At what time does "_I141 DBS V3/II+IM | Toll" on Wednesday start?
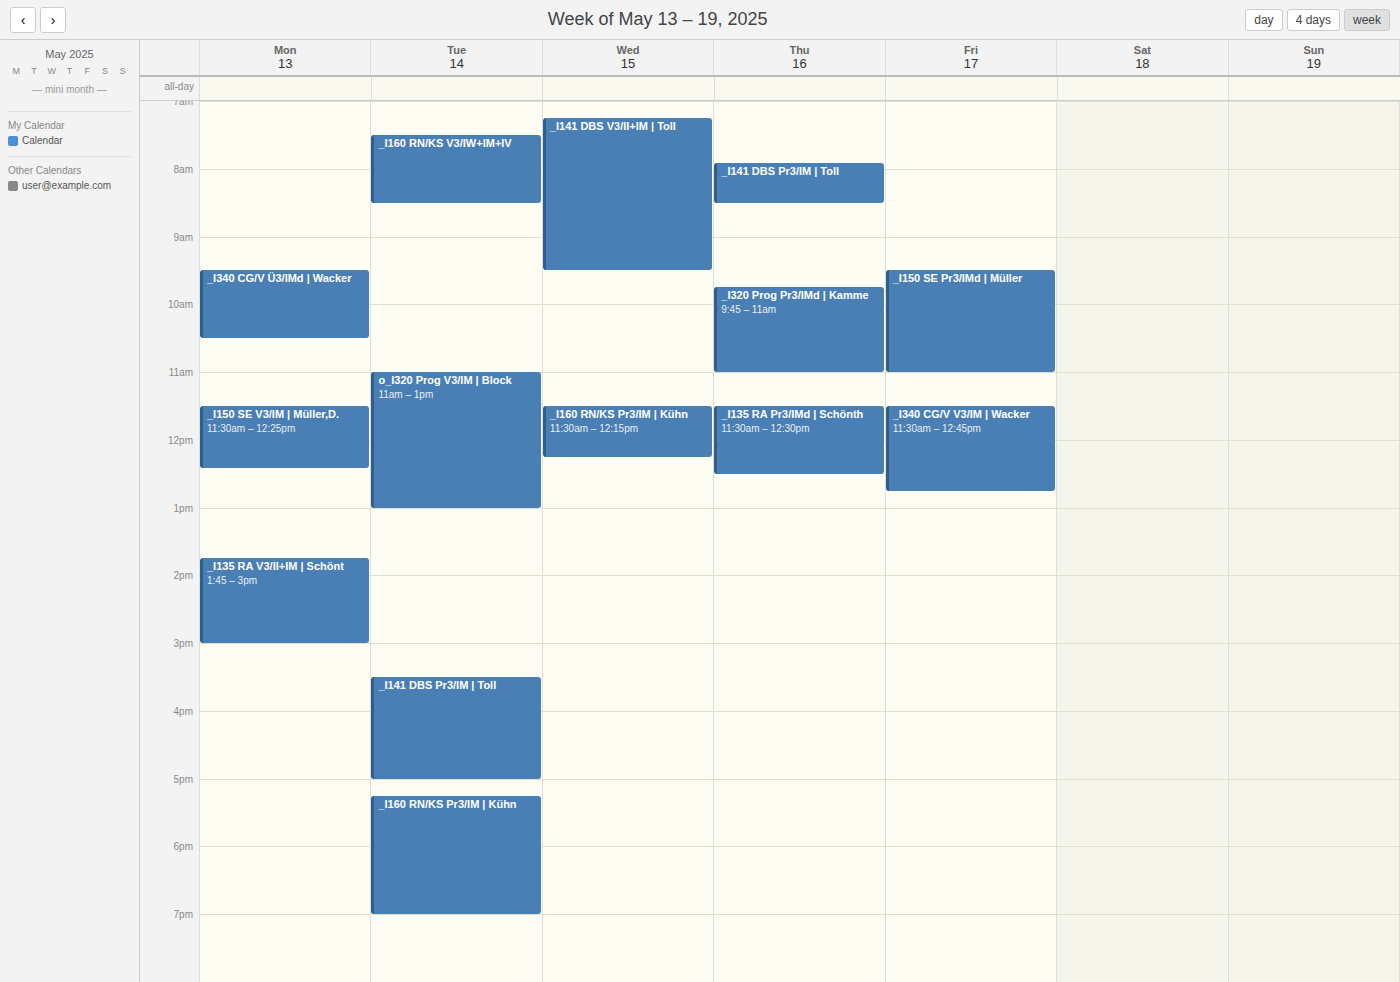
7:15 AM